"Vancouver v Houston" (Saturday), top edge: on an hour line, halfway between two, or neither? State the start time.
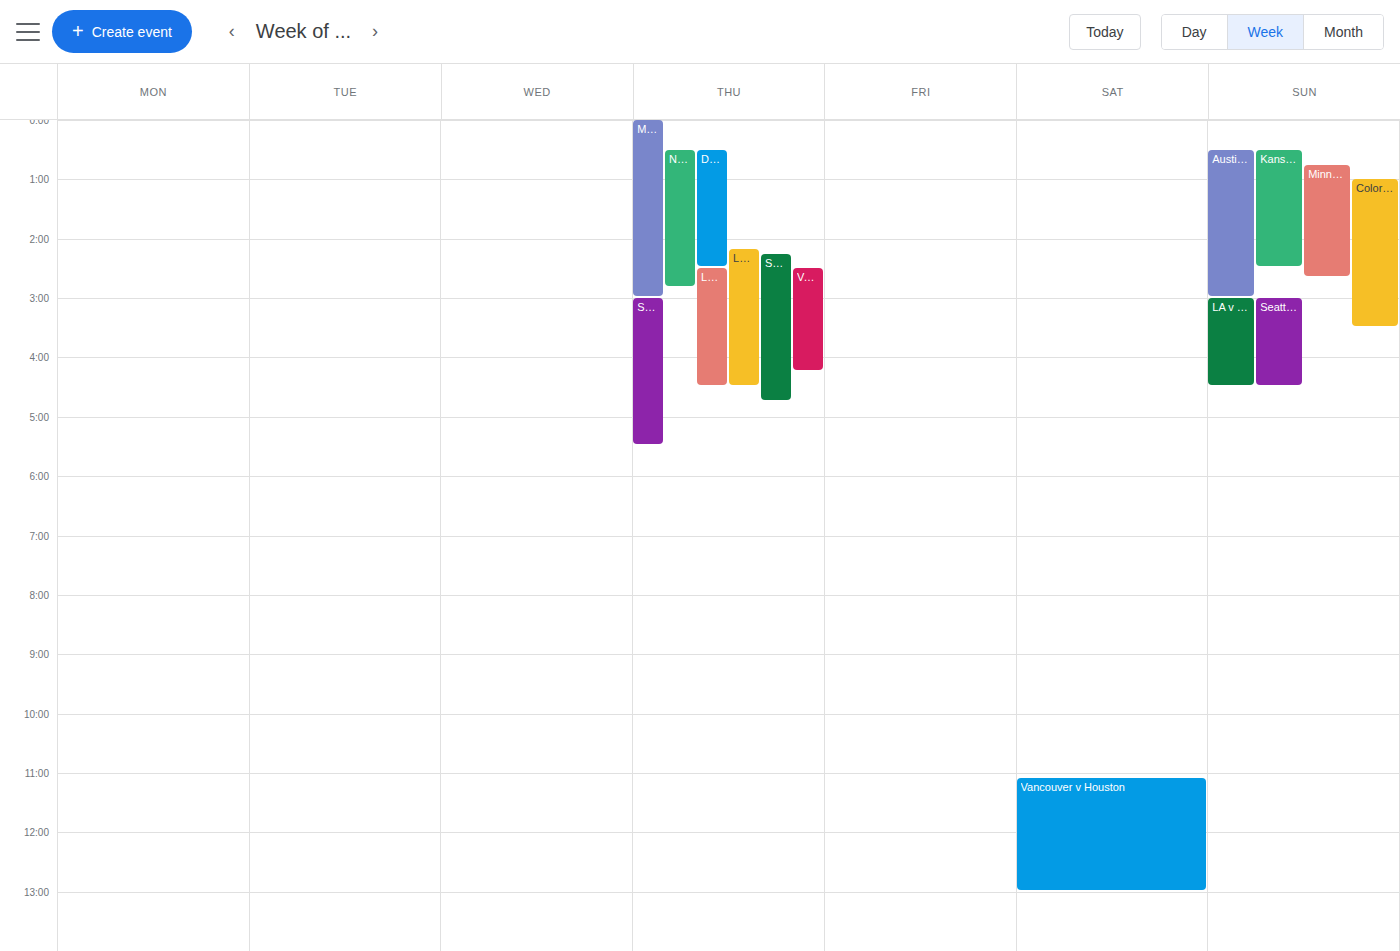
11:05 AM -- neither: 5 minutes below the 11 AM line and 55 minutes above the 12 PM line.